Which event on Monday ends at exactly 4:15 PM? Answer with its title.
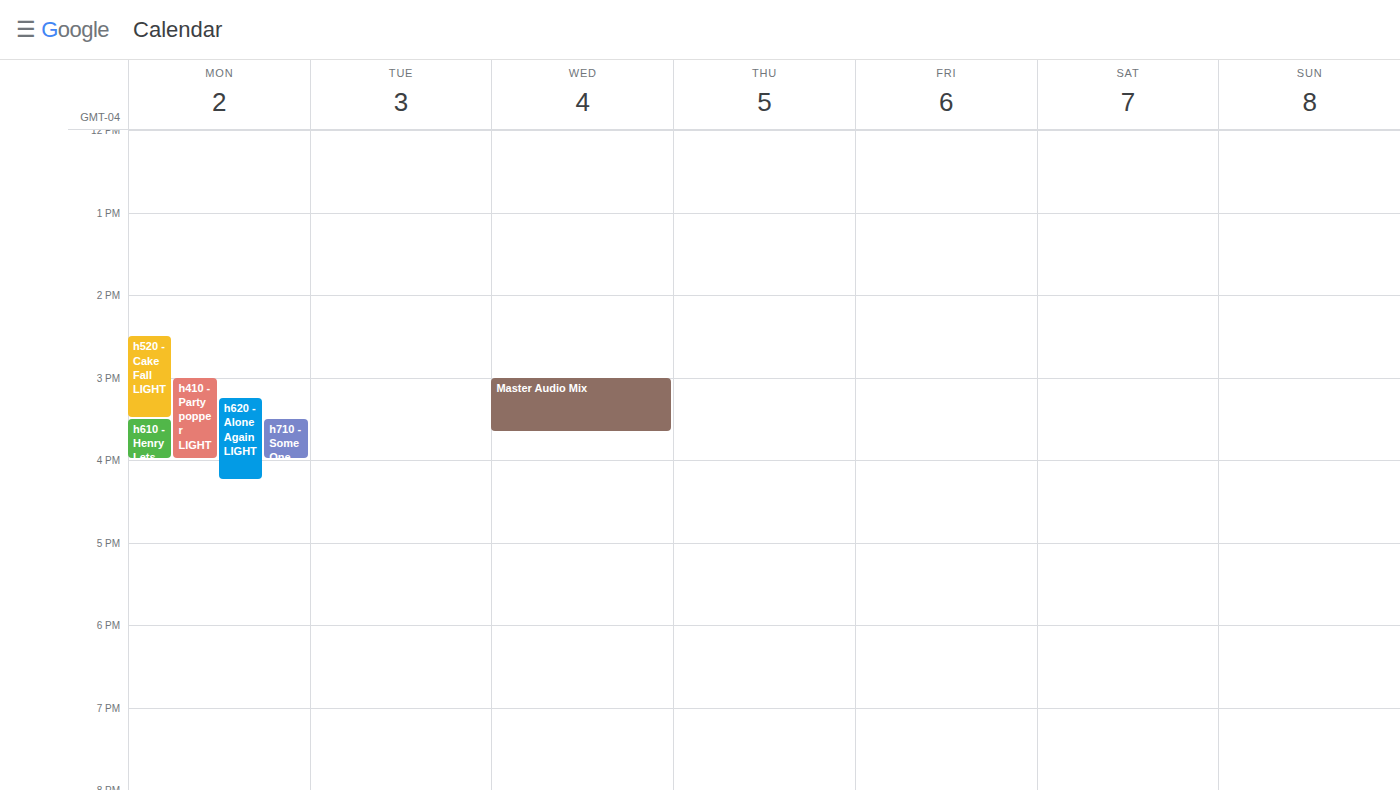
"h620 - Alone Again LIGHT"